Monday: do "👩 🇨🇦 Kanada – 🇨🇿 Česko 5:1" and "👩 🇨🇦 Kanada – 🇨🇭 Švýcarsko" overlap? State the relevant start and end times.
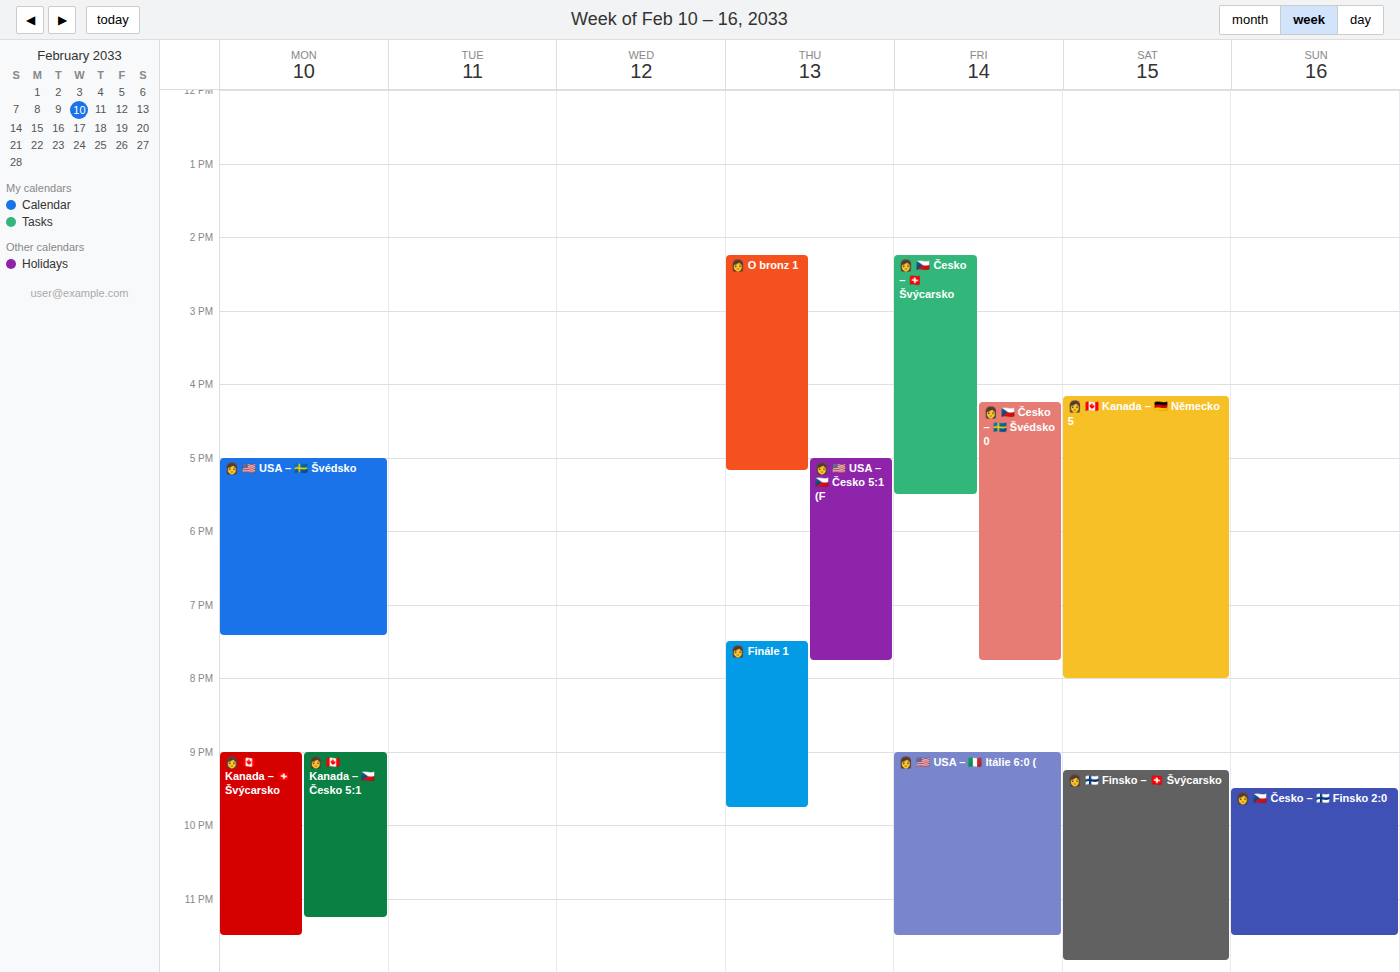
"👩 🇨🇦 Kanada – 🇨🇭 Švýcarsko" starts at 9:00 PM, before "👩 🇨🇦 Kanada – 🇨🇿 Česko 5:1" ends at 11:15 PM -- they overlap.